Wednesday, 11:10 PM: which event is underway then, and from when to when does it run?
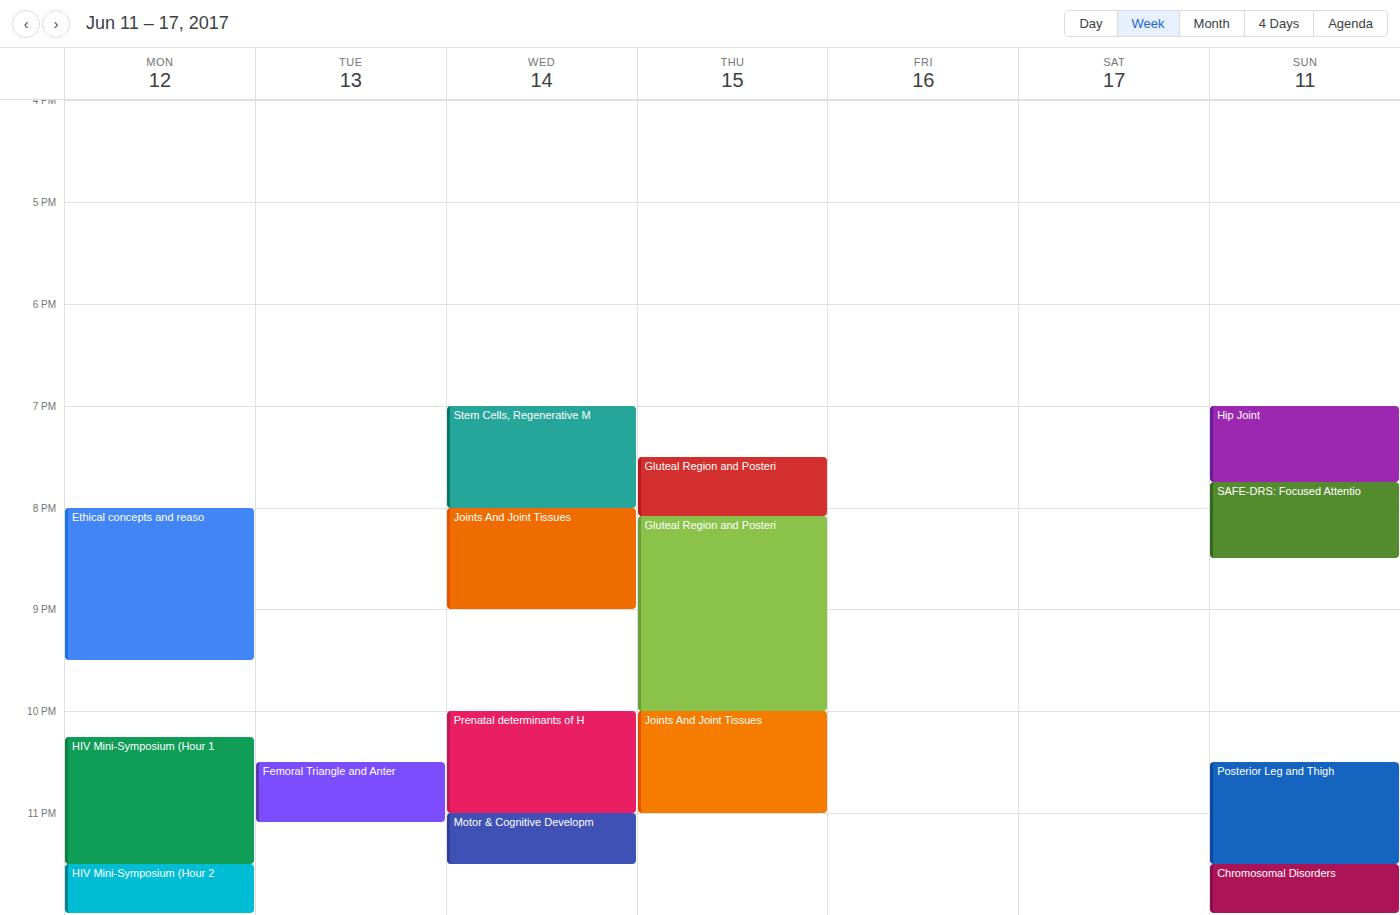
"Motor & Cognitive Developm", 11:00 PM to 11:30 PM